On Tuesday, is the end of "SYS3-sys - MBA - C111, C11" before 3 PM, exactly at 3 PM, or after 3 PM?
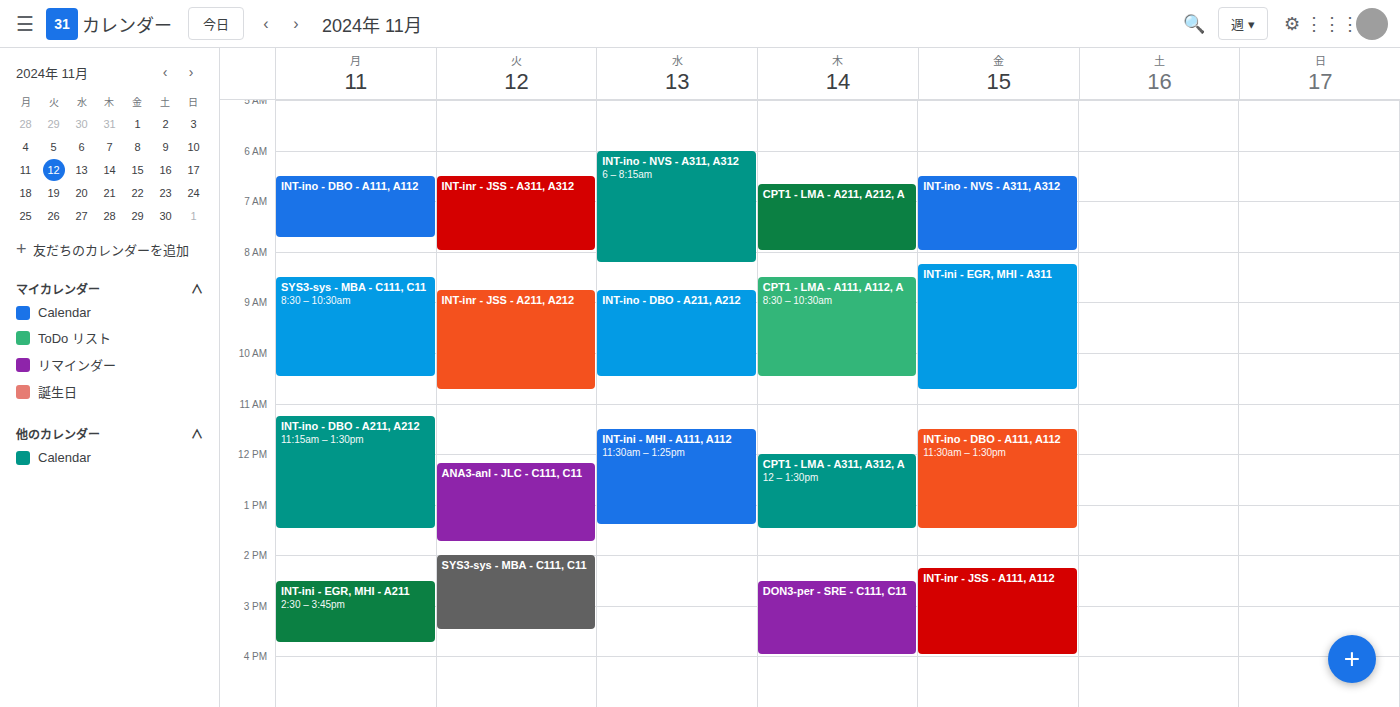
3:30 PM -- after 3 PM, 30 minutes below the 3 PM line.